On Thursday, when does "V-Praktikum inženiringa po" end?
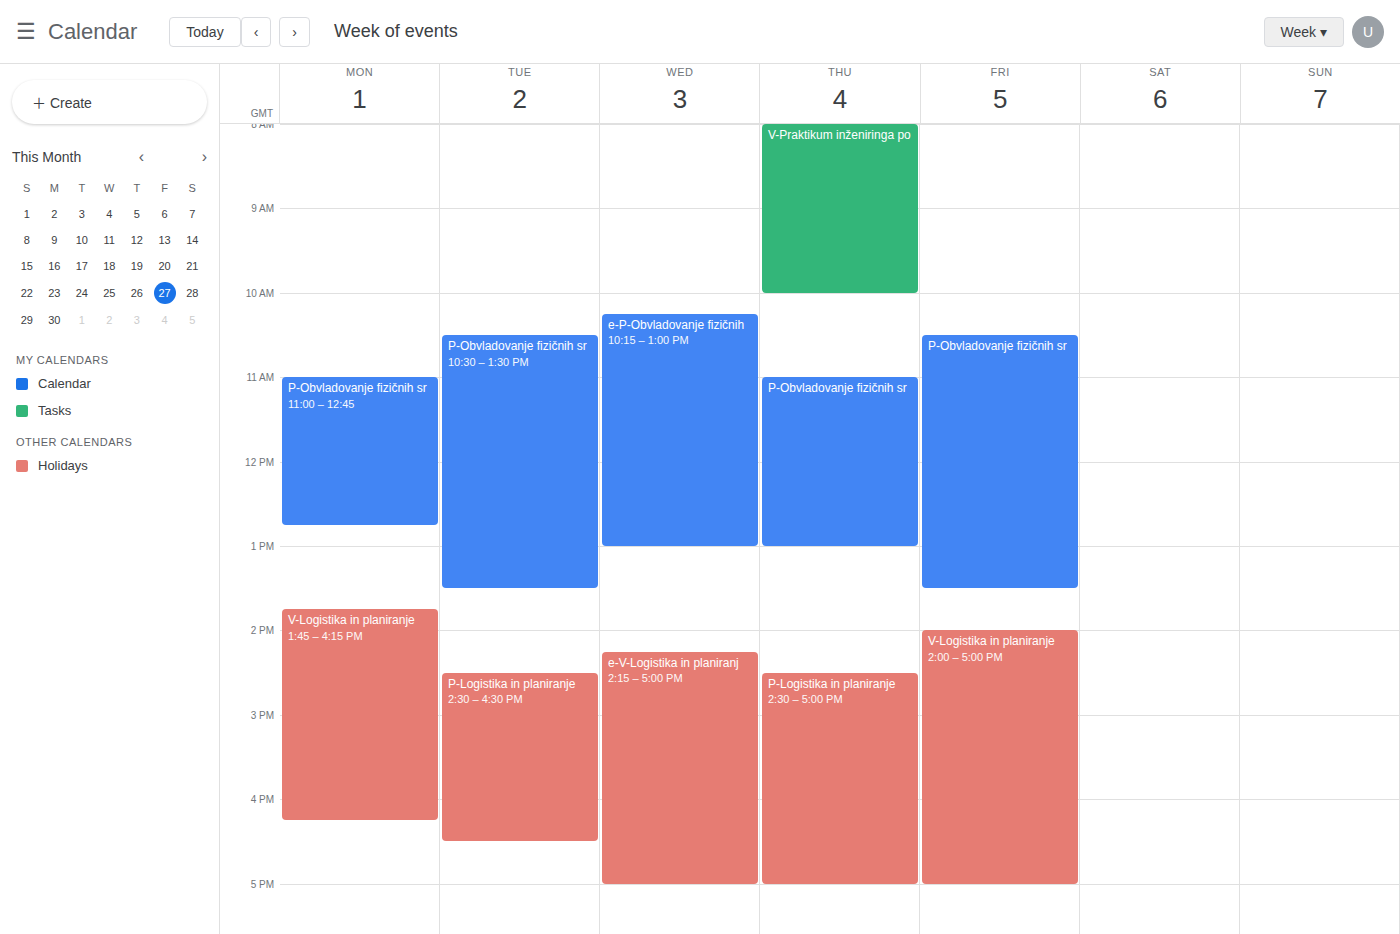
10:00 AM